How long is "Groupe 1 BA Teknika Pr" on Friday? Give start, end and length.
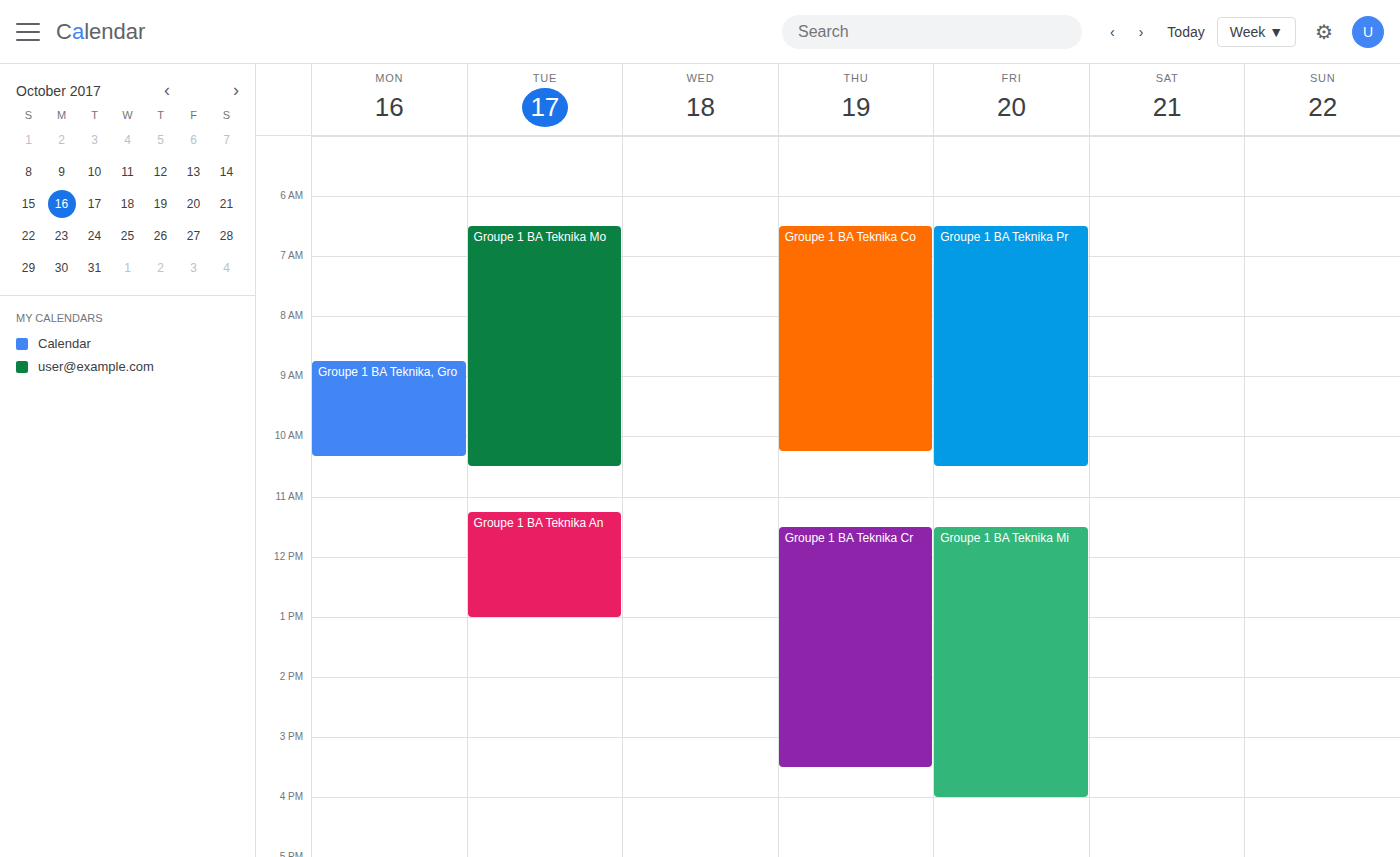
6:30 AM to 10:30 AM, 4 hours